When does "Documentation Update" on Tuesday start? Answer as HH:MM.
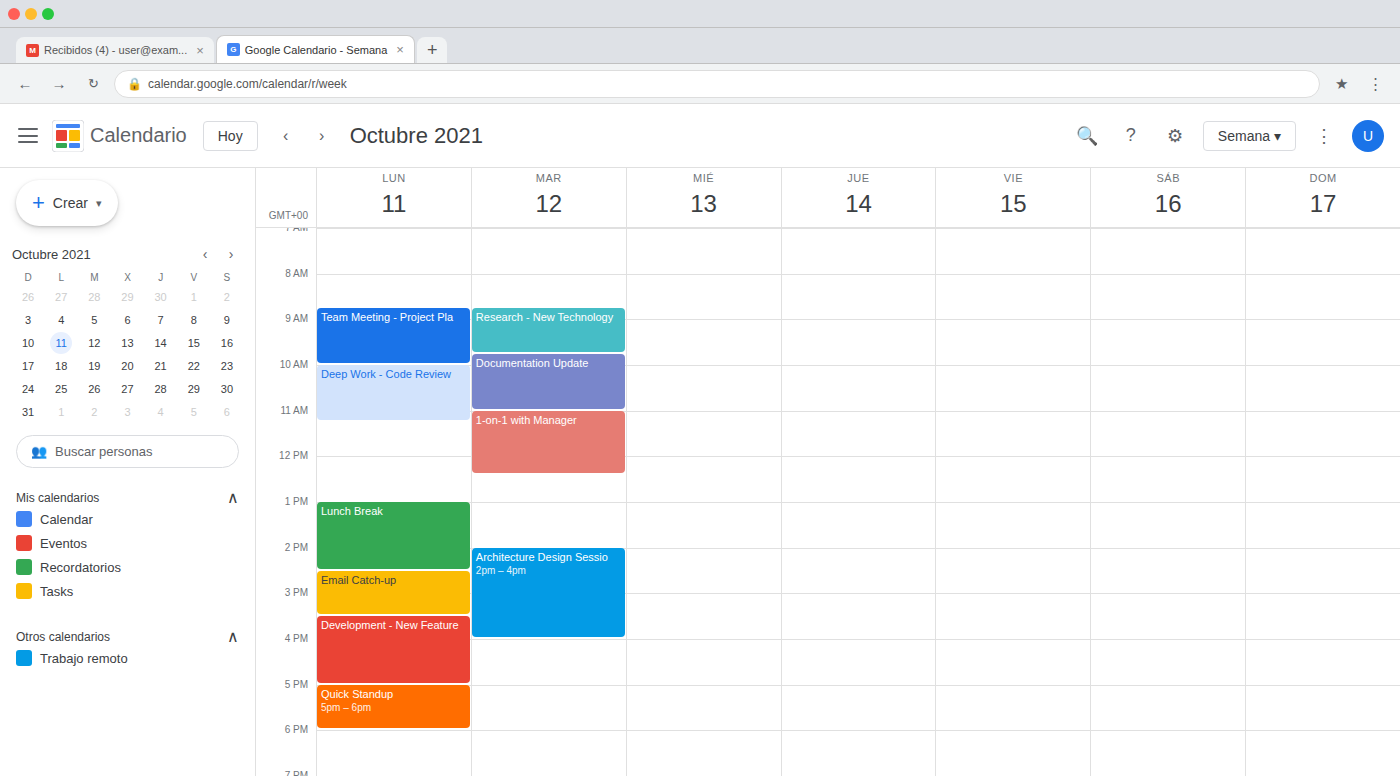
09:45